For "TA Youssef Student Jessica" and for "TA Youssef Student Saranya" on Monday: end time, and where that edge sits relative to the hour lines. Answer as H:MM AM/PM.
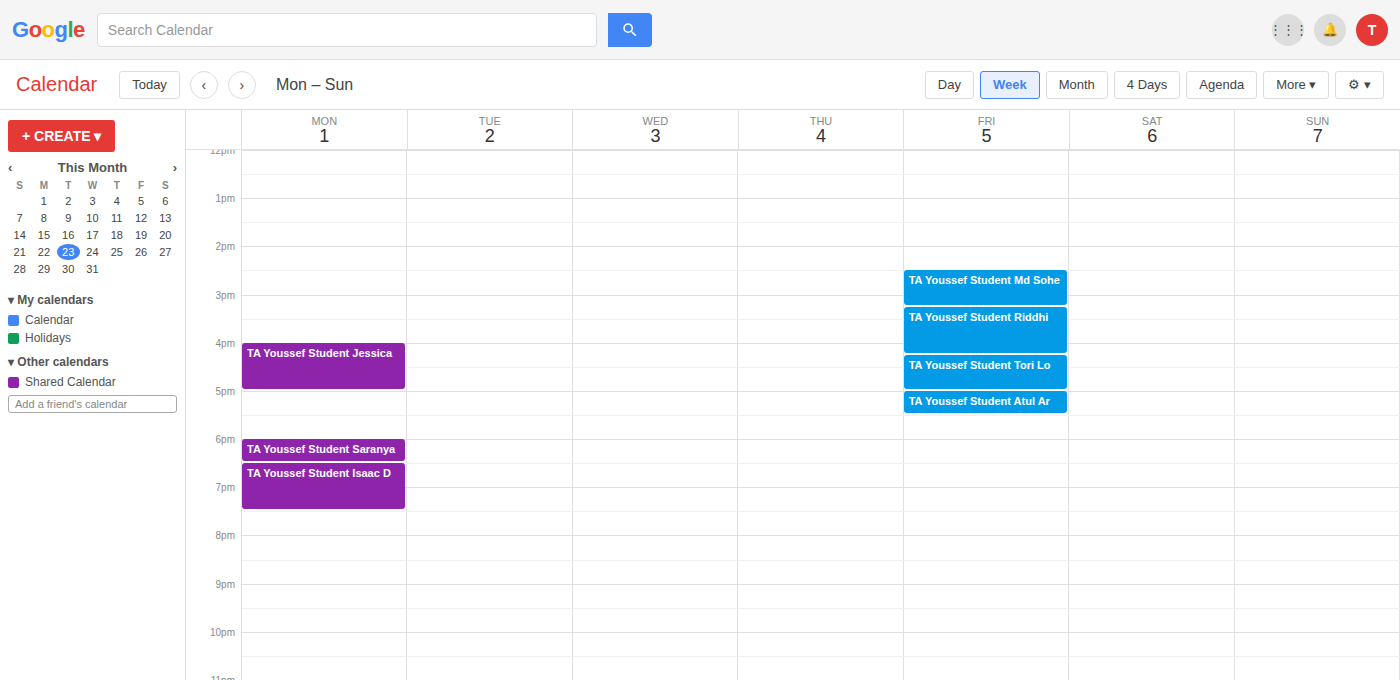
"TA Youssef Student Jessica": 5:00 PM, exactly on the 5 PM line. "TA Youssef Student Saranya": 6:30 PM, halfway between the 6 PM and 7 PM lines.